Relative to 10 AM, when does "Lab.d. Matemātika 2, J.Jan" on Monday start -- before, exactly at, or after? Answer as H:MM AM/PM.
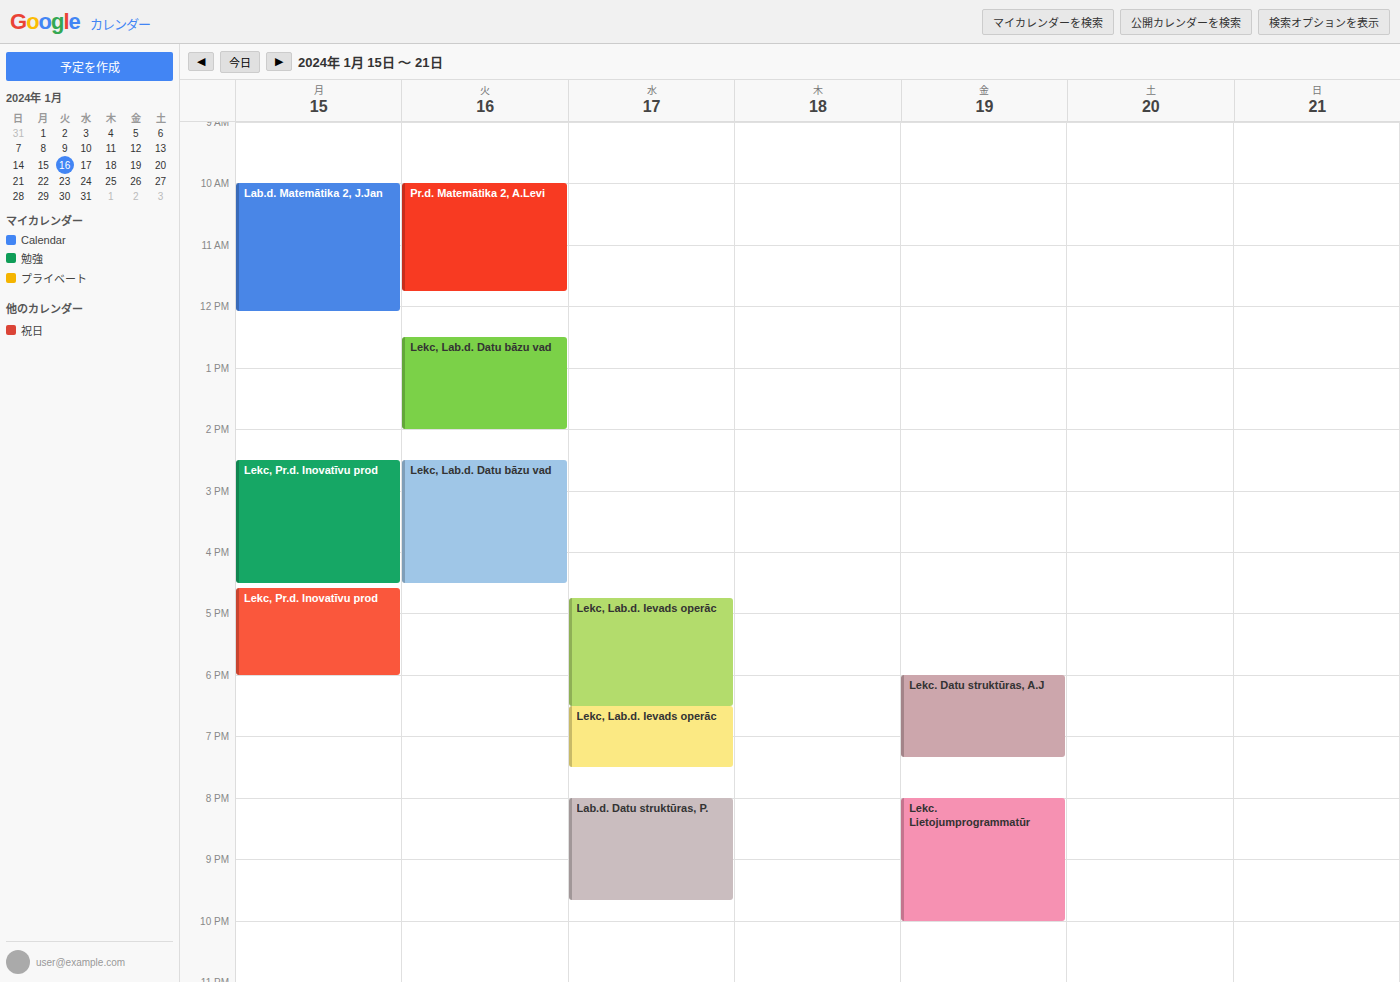
10:00 AM -- exactly at 10 AM, on the 10 AM line.